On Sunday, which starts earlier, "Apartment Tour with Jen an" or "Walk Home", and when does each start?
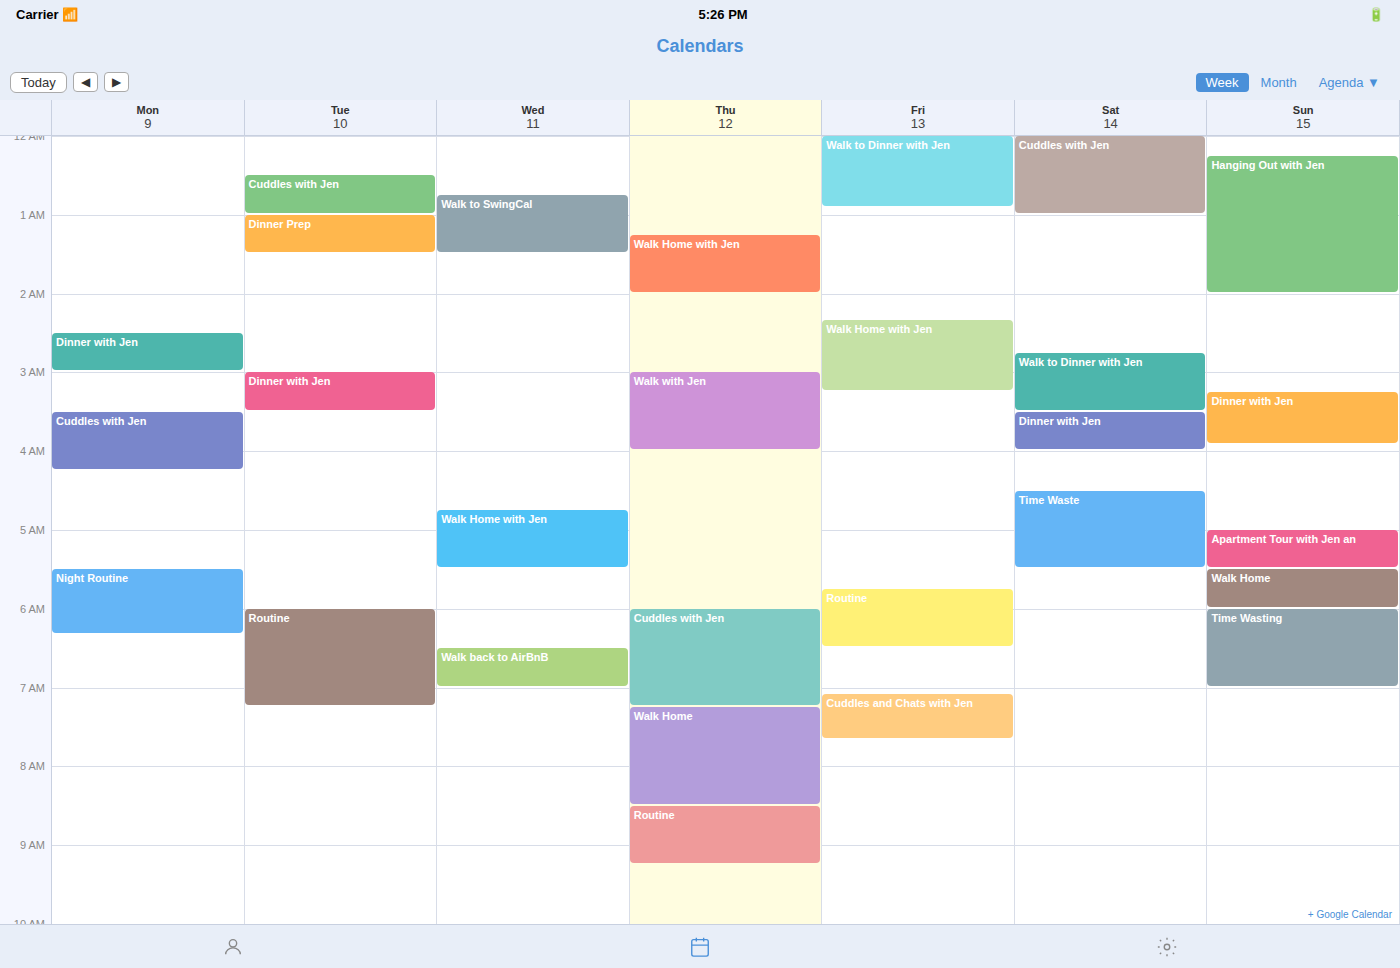
"Apartment Tour with Jen an" 5:00 AM; "Walk Home" 5:30 AM.